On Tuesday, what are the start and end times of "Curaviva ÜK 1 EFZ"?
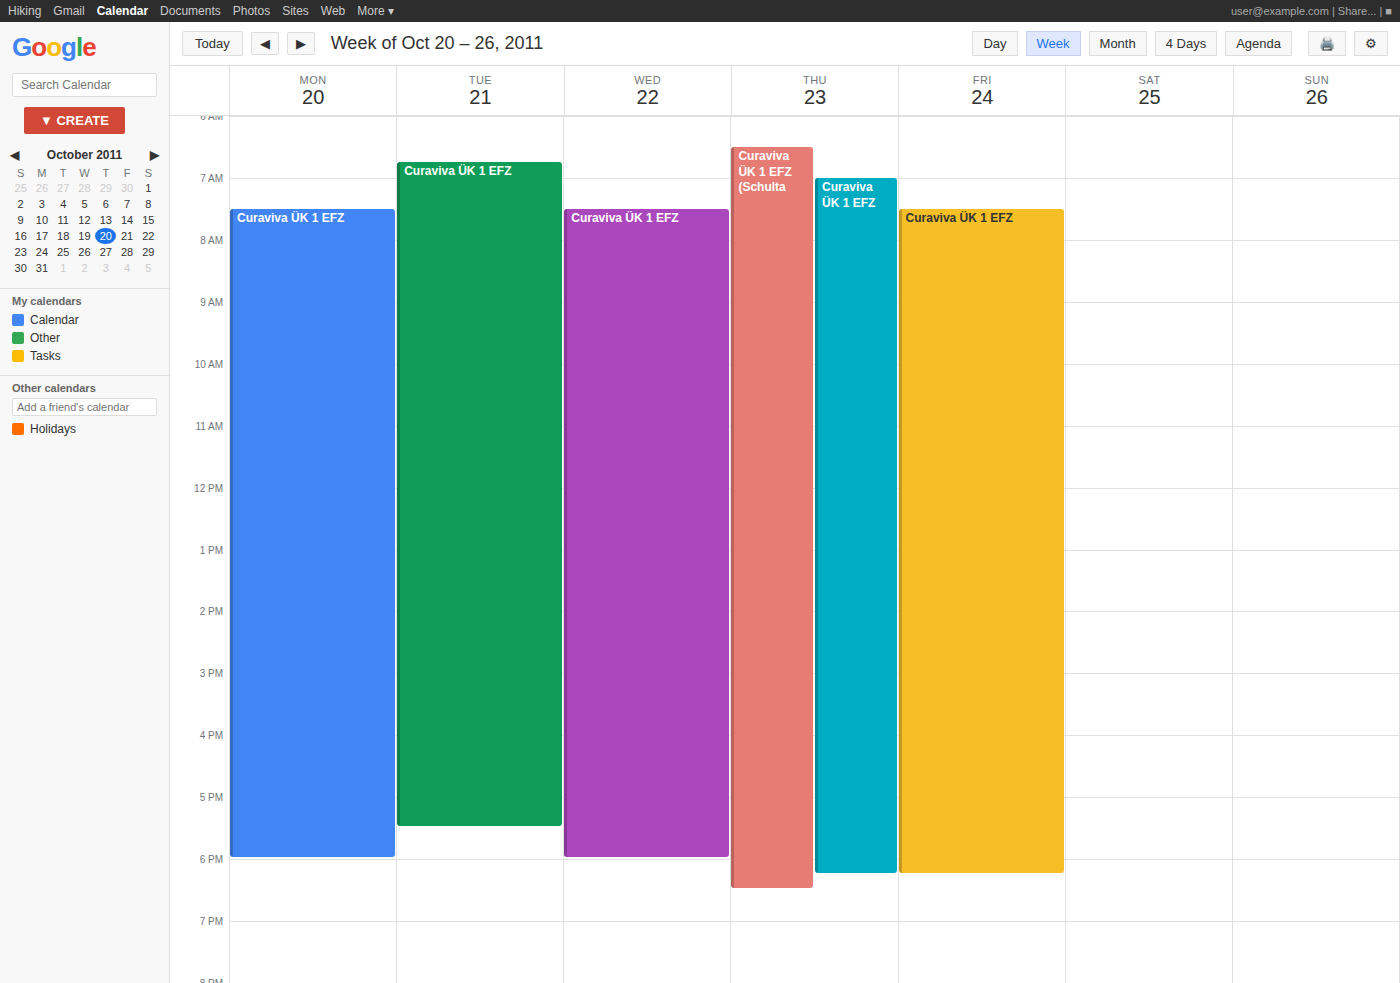
6:45 AM to 5:30 PM